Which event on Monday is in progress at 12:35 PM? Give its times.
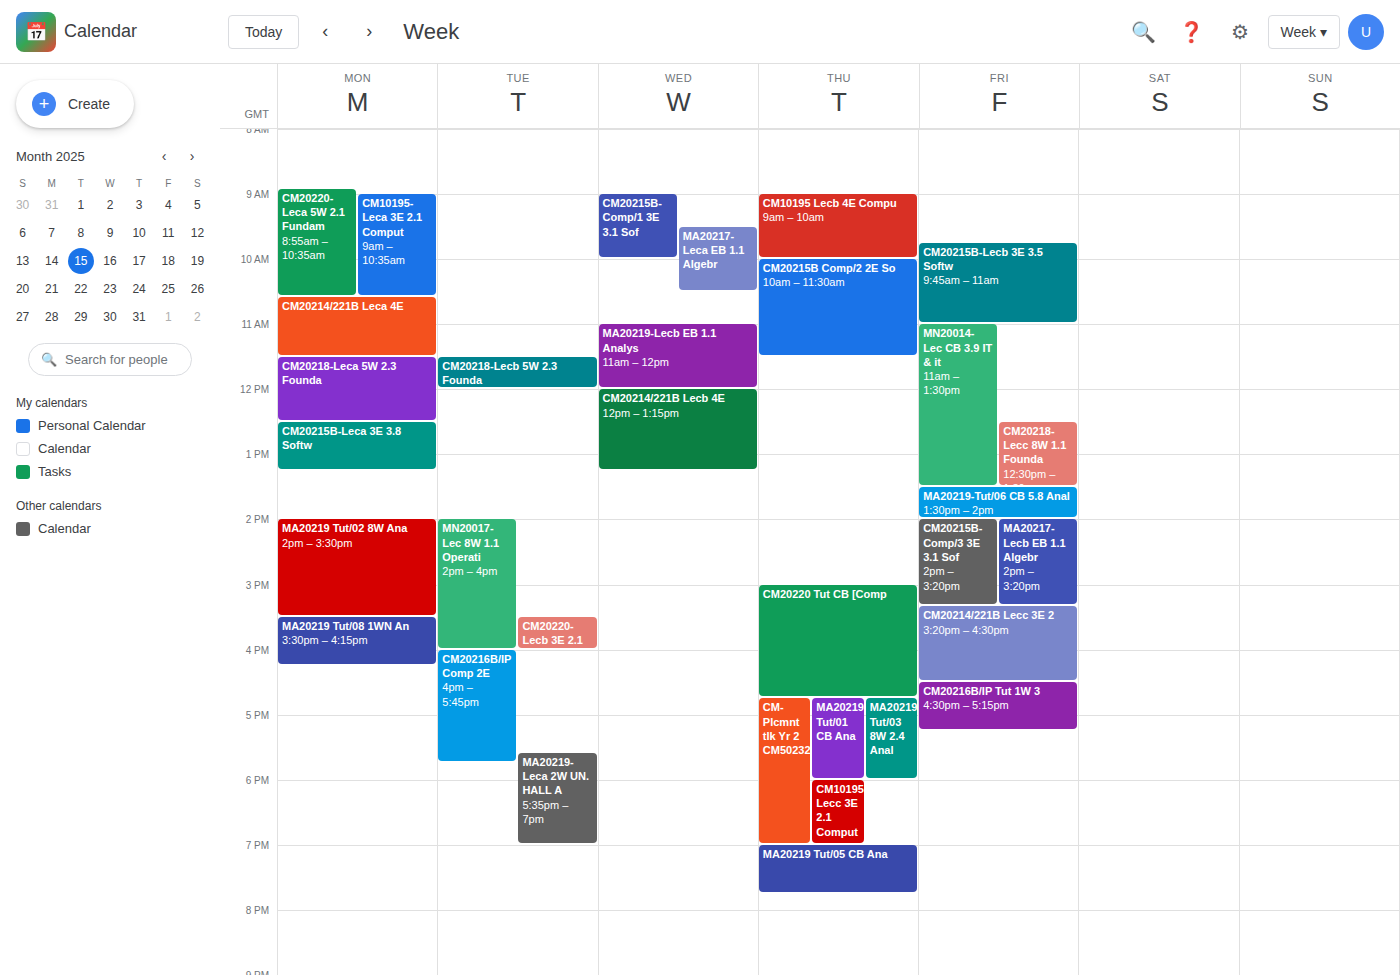
"CM20215B-Leca 3E 3.8 Softw", 12:30 PM to 1:15 PM